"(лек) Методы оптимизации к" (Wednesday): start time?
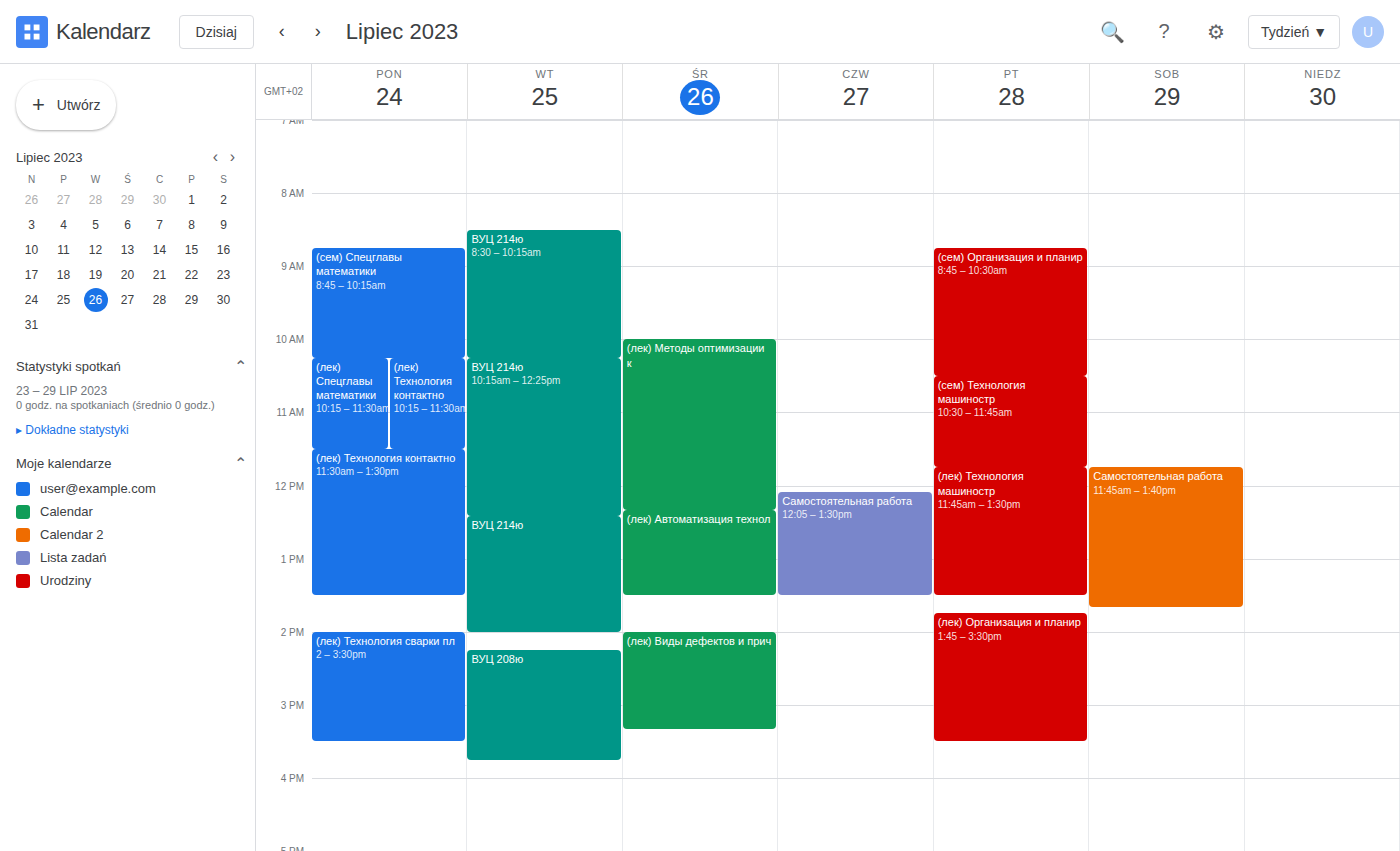
10:00